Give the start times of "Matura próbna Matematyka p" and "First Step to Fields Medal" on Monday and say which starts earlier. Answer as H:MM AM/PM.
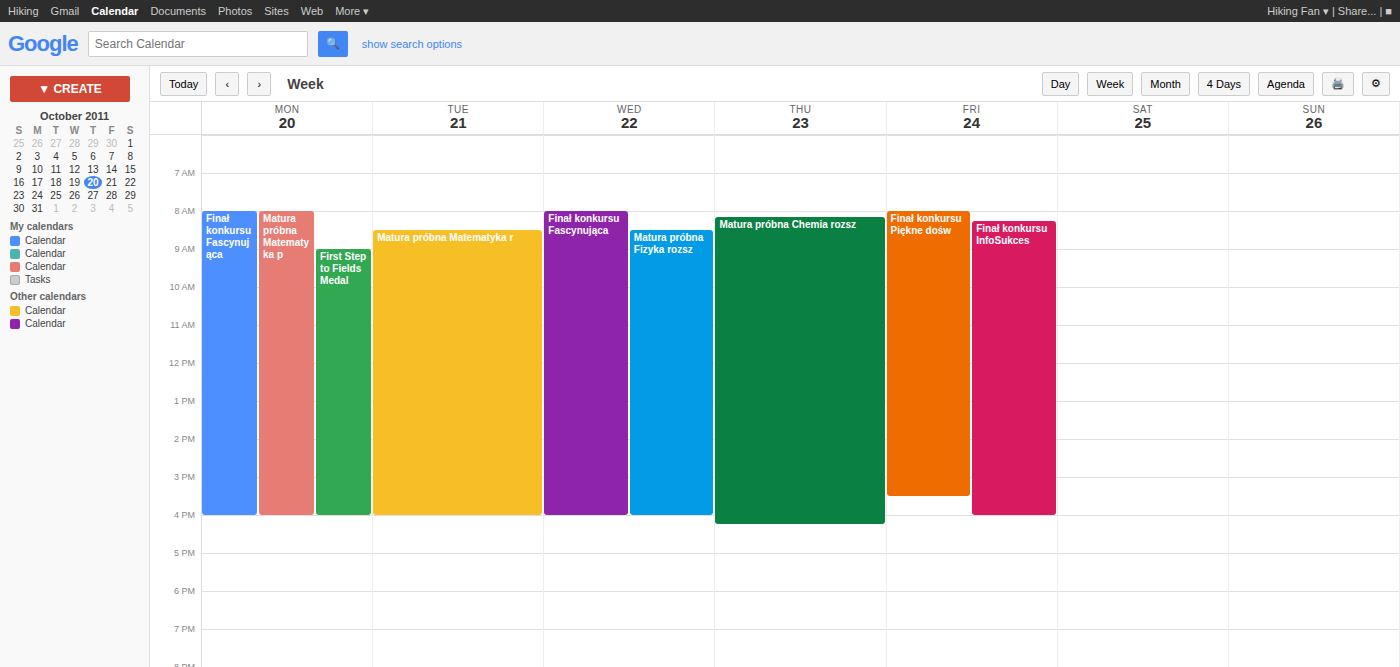
"Matura próbna Matematyka p" 8:00 AM; "First Step to Fields Medal" 9:00 AM.